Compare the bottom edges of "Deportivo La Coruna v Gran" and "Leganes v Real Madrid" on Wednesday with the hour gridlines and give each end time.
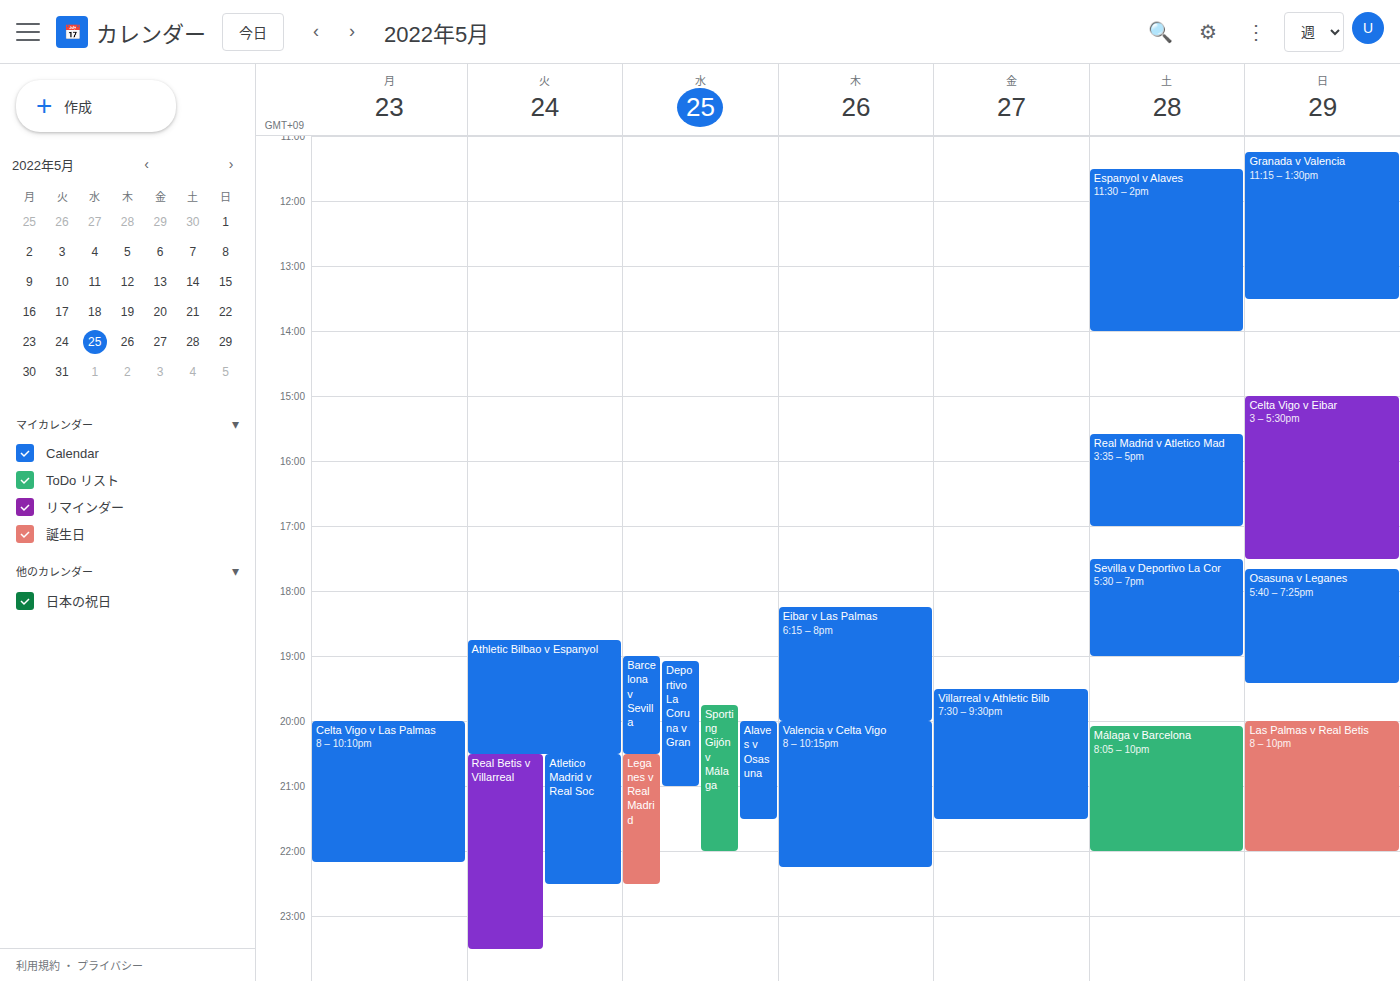
"Deportivo La Coruna v Gran": 9:00 PM, exactly on the 9 PM line. "Leganes v Real Madrid": 10:30 PM, halfway between the 10 PM and 11 PM lines.